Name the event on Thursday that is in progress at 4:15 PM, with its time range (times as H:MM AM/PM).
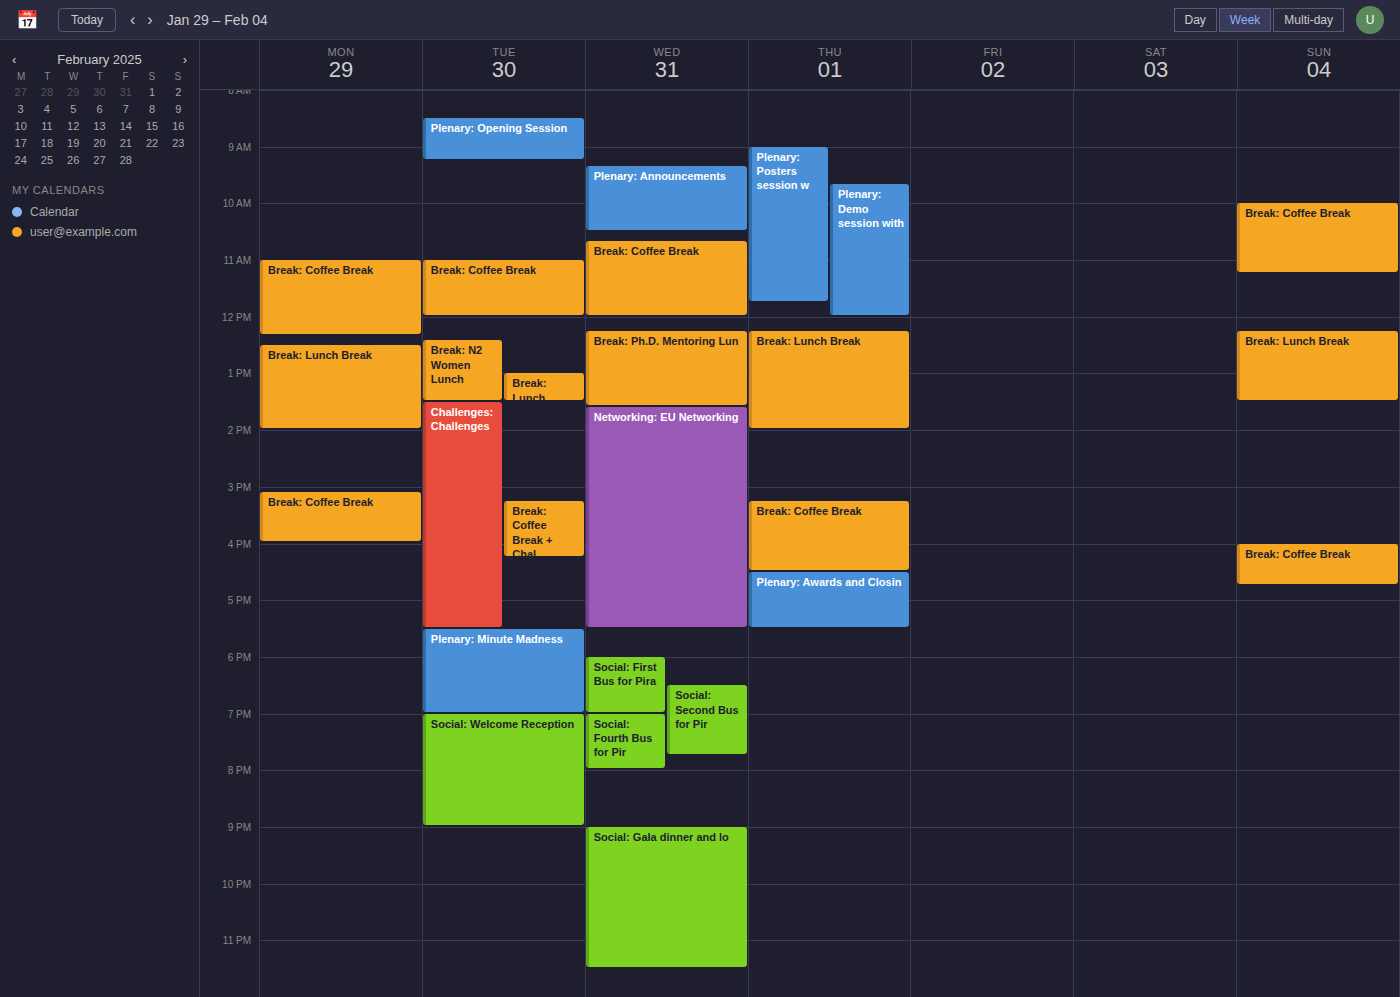
"Break: Coffee Break", 3:15 PM to 4:30 PM